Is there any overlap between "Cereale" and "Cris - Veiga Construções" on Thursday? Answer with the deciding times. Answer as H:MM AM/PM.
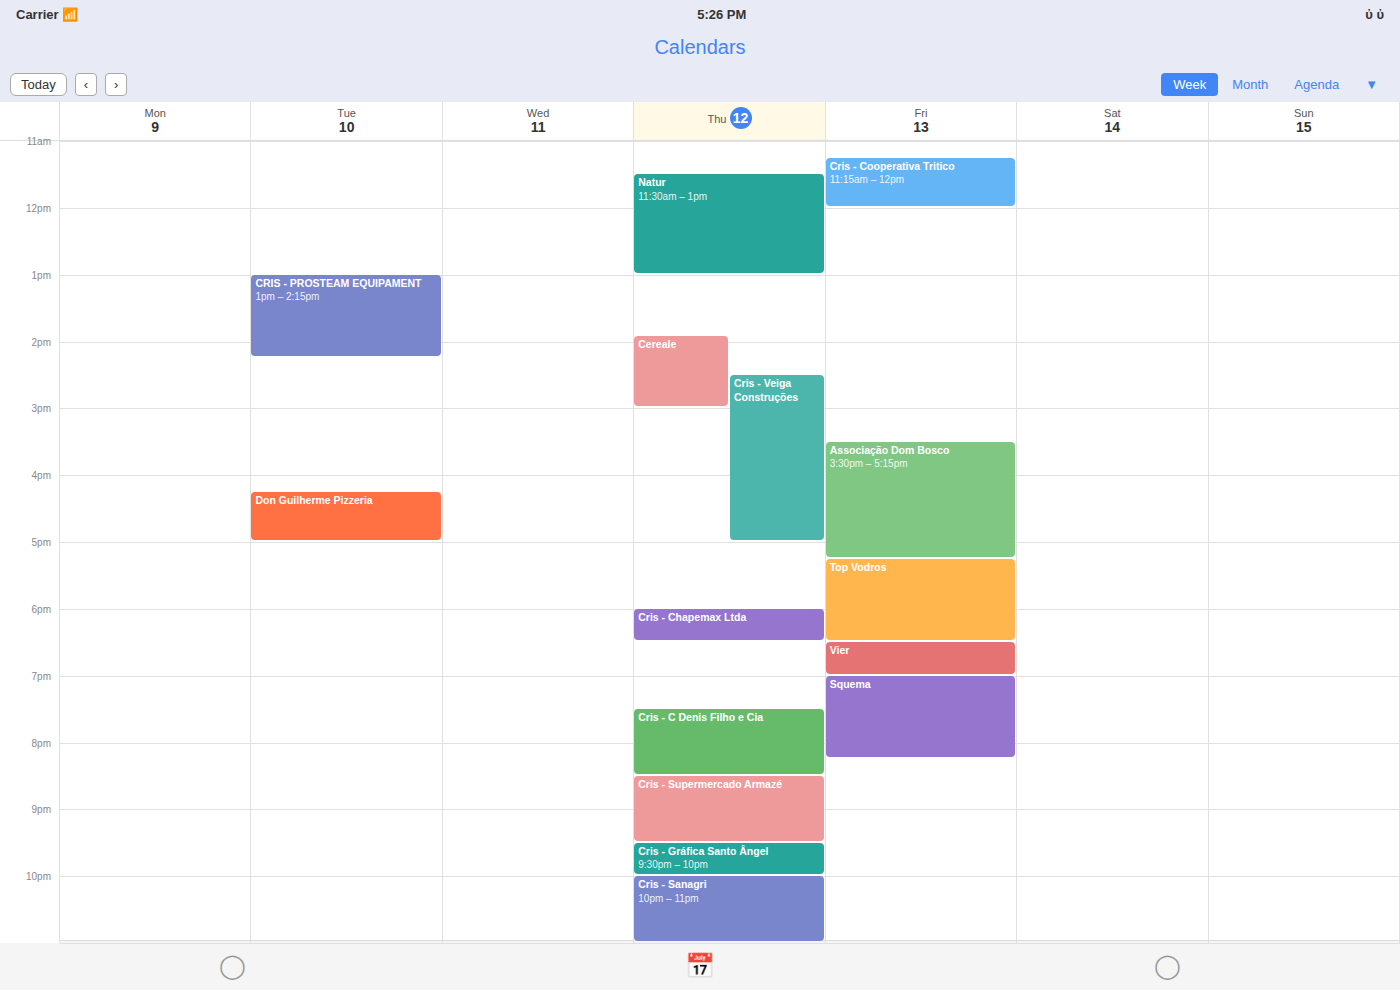
"Cris - Veiga Construções" starts at 2:30 PM, before "Cereale" ends at 3:00 PM -- they overlap.